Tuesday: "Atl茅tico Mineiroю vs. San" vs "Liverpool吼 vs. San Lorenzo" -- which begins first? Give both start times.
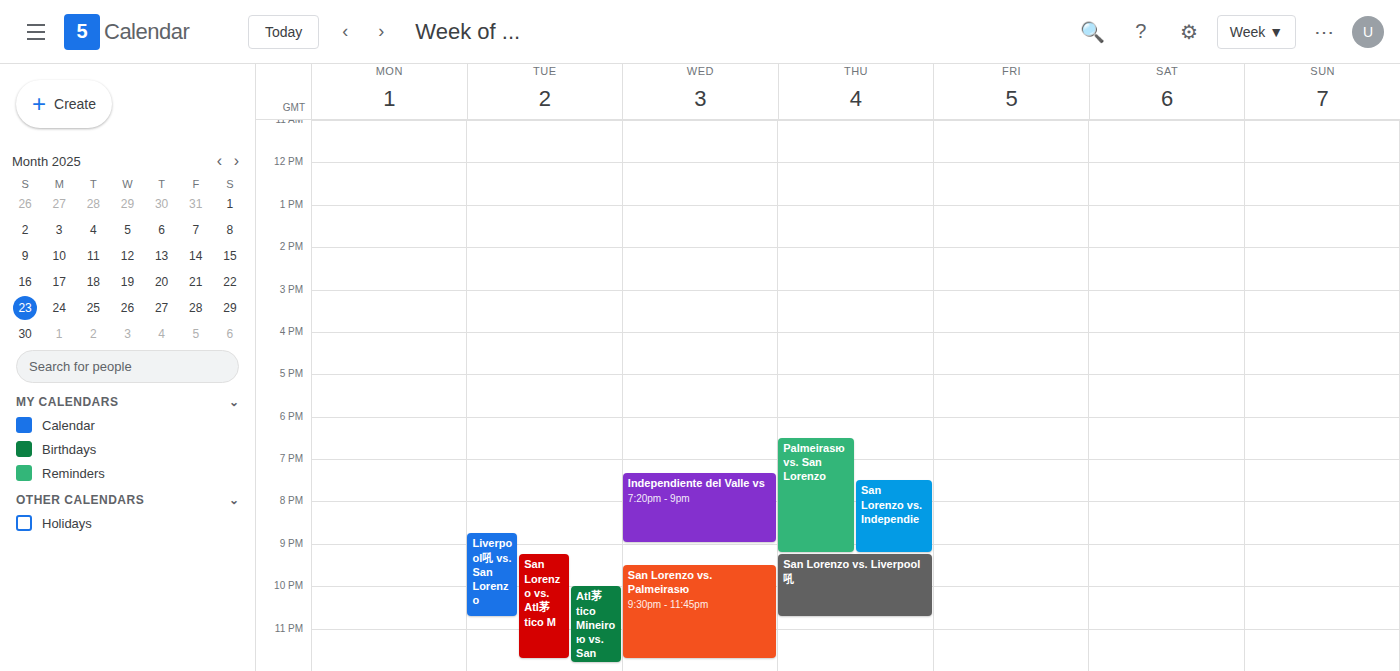
"Liverpool吼 vs. San Lorenzo" 8:45 PM; "Atl茅tico Mineiroю vs. San" 10:00 PM.